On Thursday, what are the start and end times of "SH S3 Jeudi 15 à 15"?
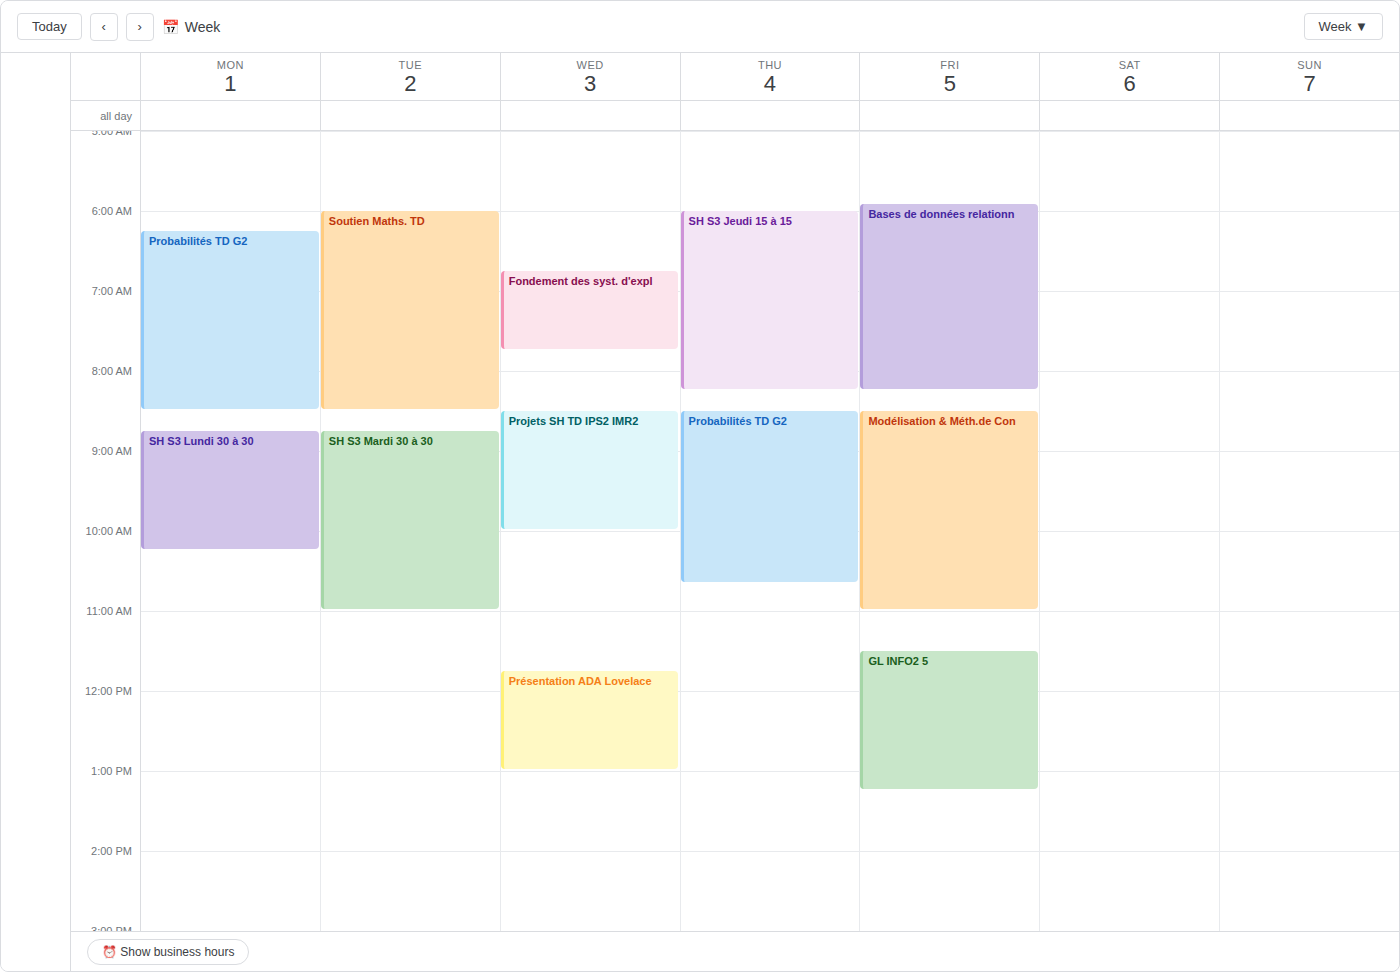
06:00 to 08:15